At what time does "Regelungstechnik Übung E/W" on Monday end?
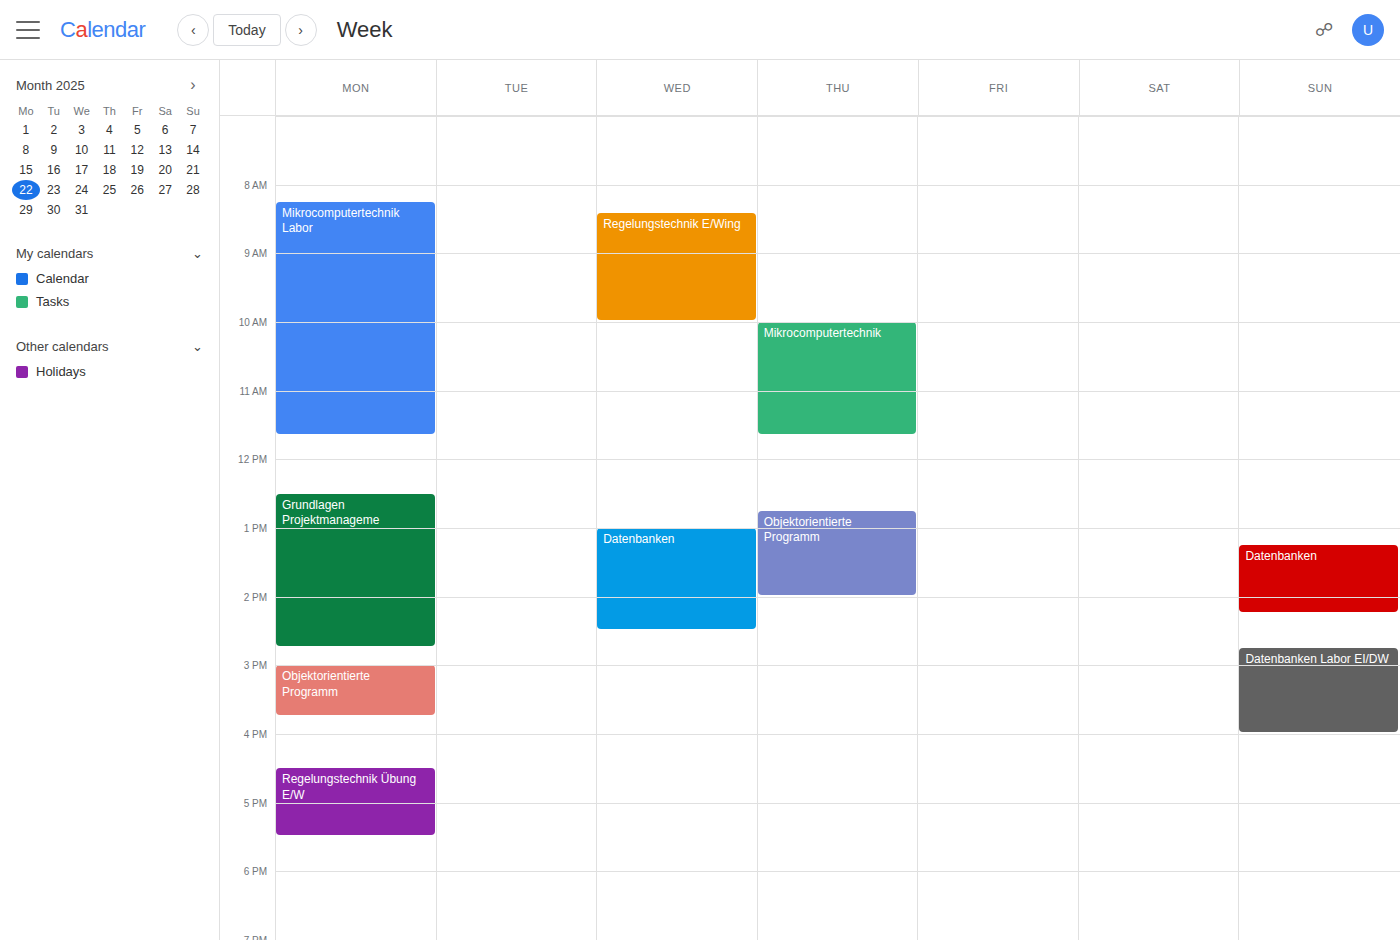
5:30 PM